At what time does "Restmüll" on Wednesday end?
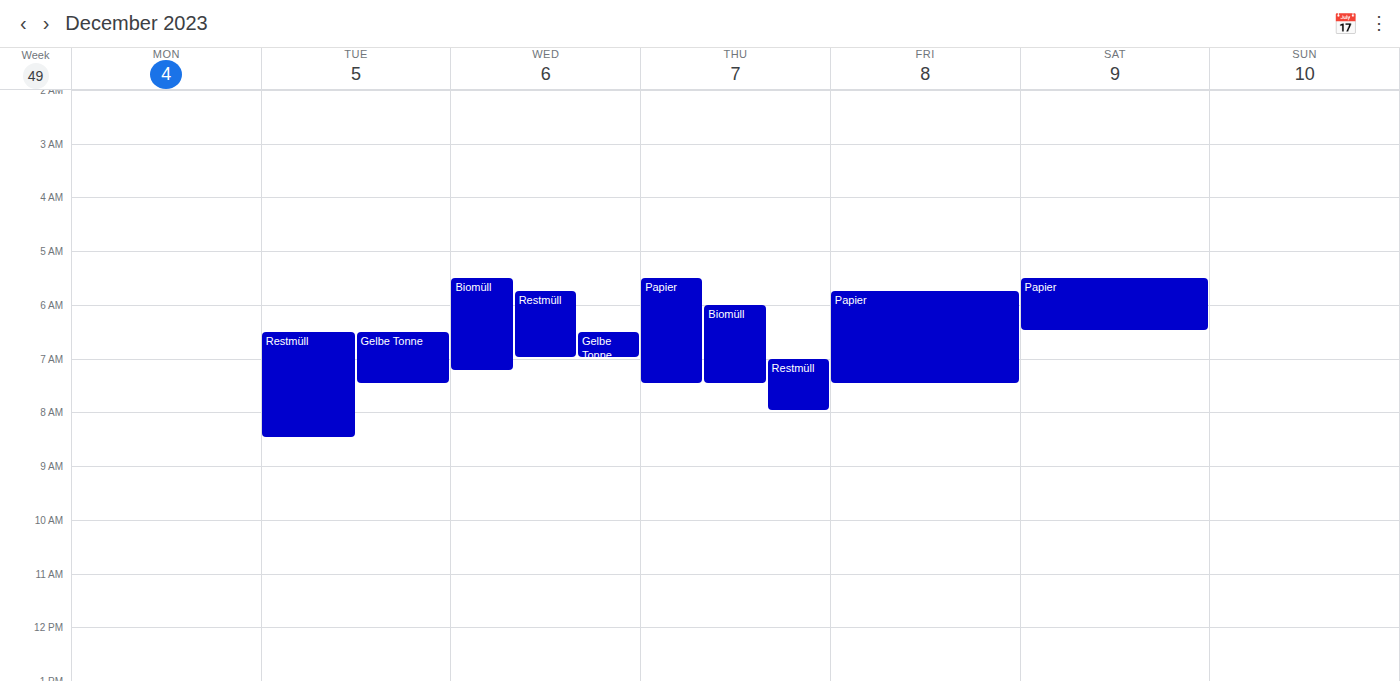
7:00 AM